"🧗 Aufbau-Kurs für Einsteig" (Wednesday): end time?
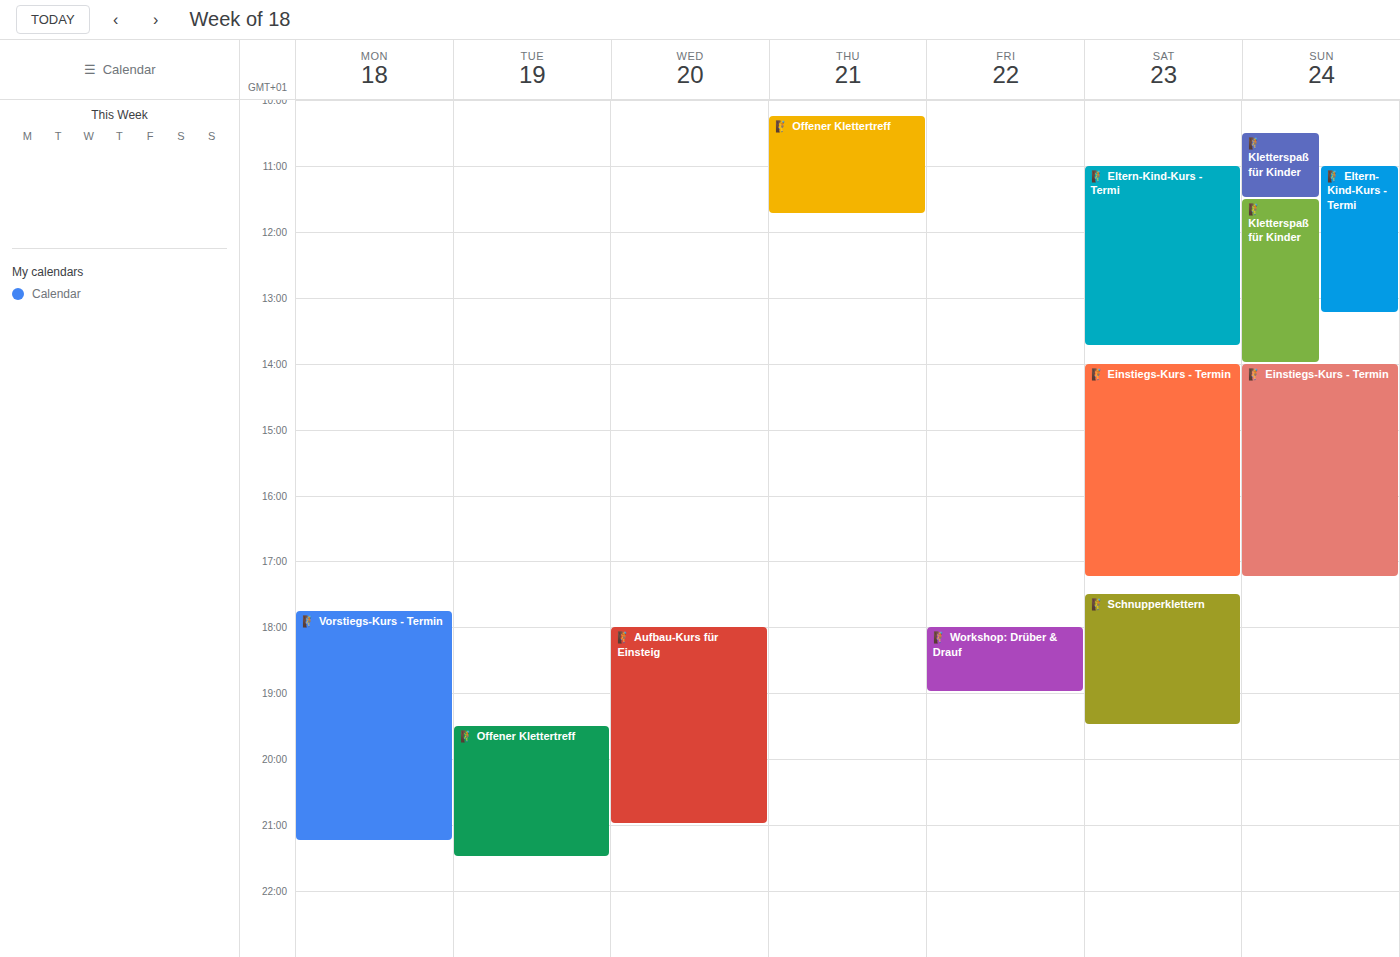
9:00 PM